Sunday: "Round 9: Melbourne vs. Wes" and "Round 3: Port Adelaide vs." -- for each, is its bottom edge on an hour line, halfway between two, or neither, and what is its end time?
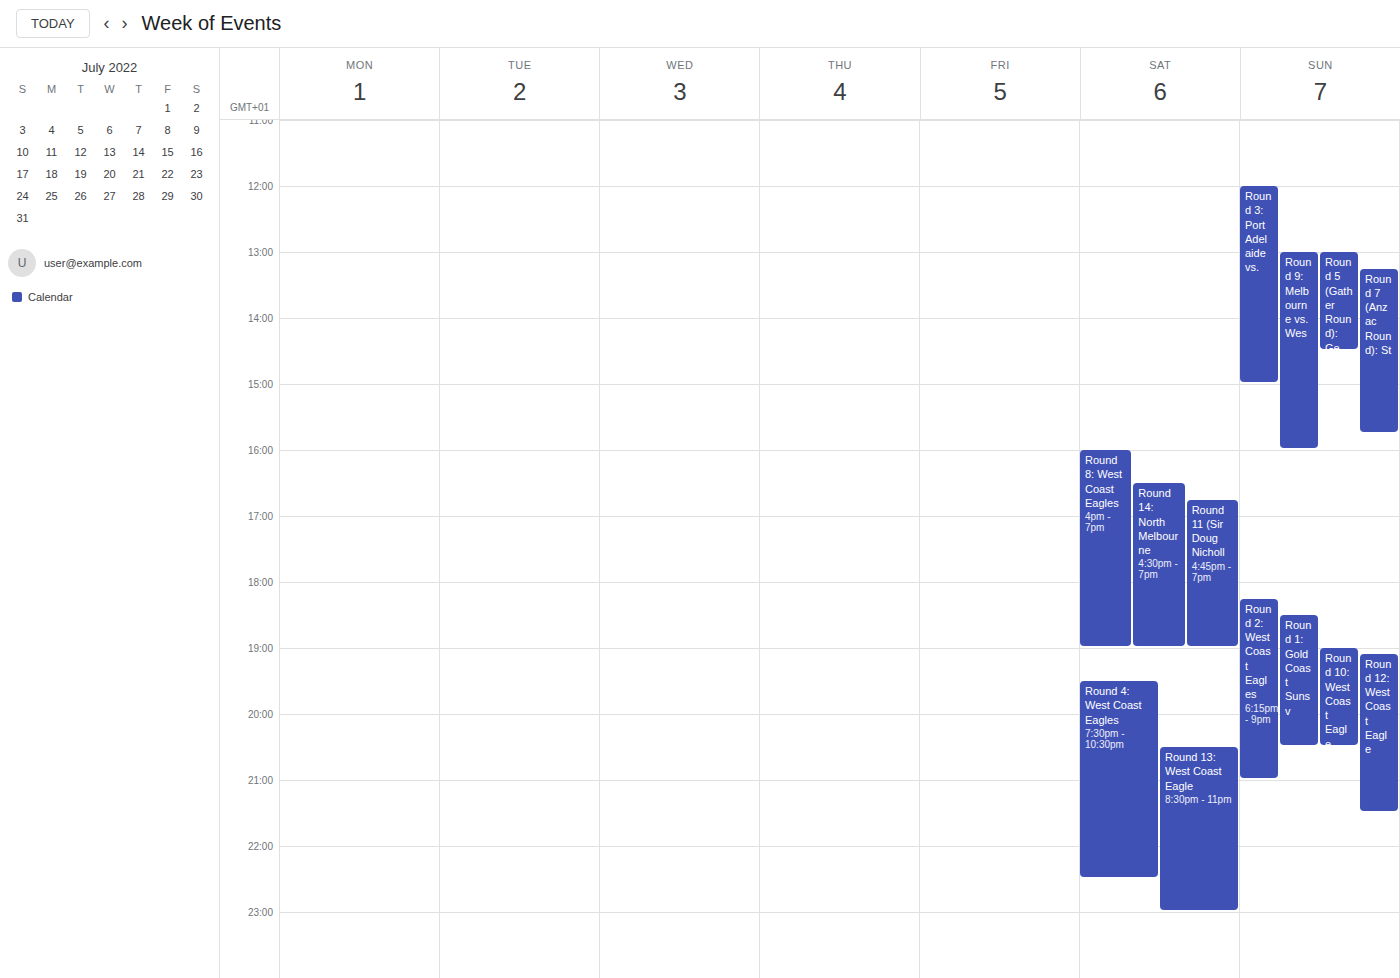
"Round 9: Melbourne vs. Wes": 4:00 PM, exactly on the 4 PM line. "Round 3: Port Adelaide vs.": 3:00 PM, exactly on the 3 PM line.